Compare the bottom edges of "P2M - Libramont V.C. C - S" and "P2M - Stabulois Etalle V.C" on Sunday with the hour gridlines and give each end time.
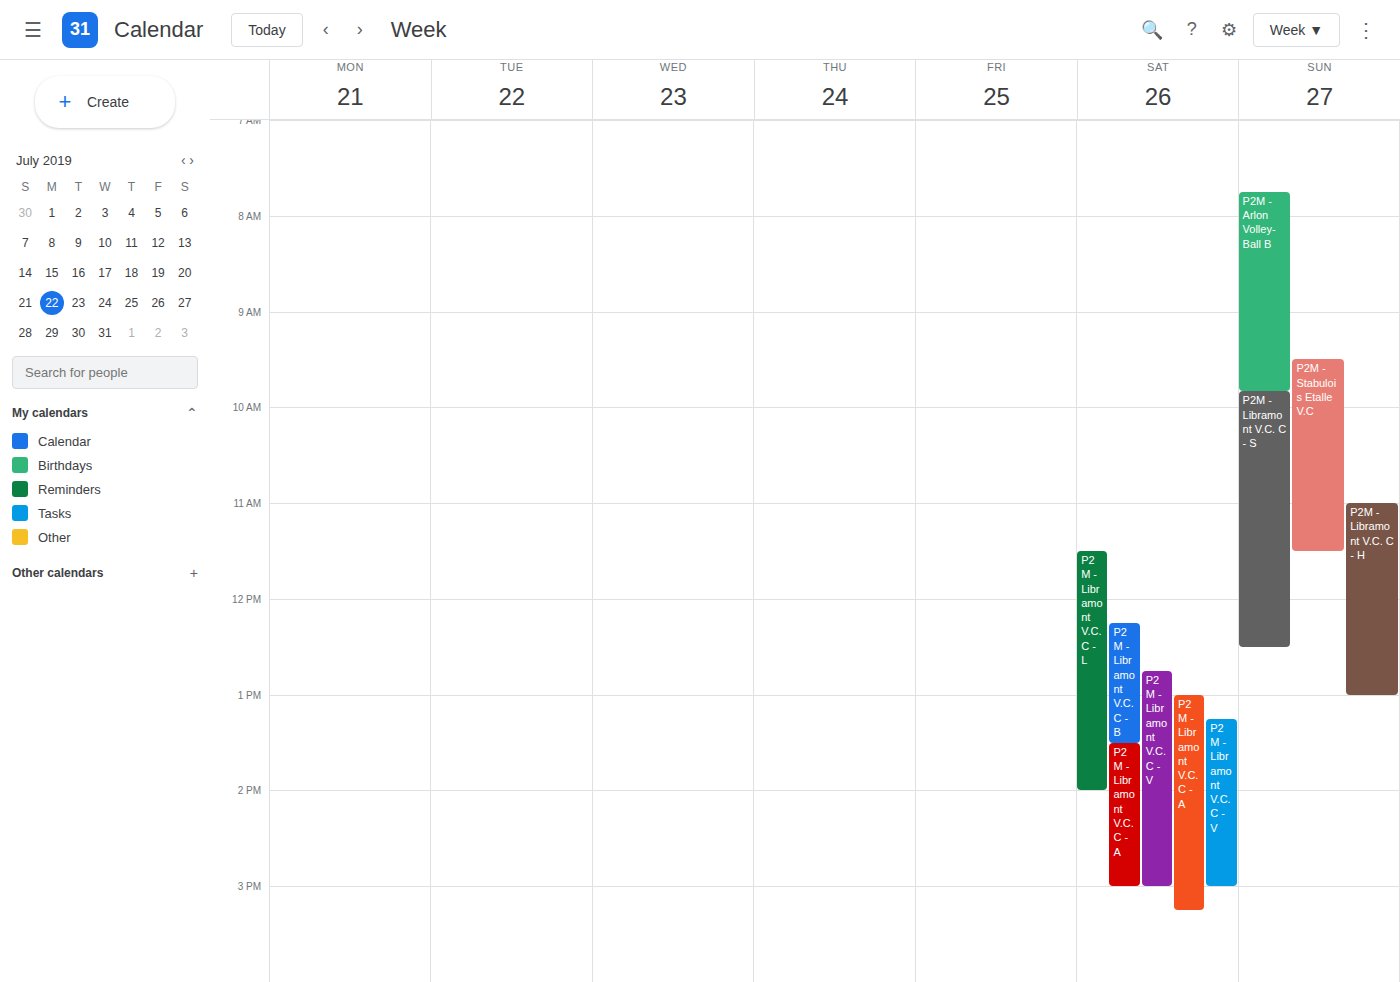
"P2M - Libramont V.C. C - S": 12:30 PM, halfway between the 12 PM and 1 PM lines. "P2M - Stabulois Etalle V.C": 11:30 AM, halfway between the 11 AM and 12 PM lines.